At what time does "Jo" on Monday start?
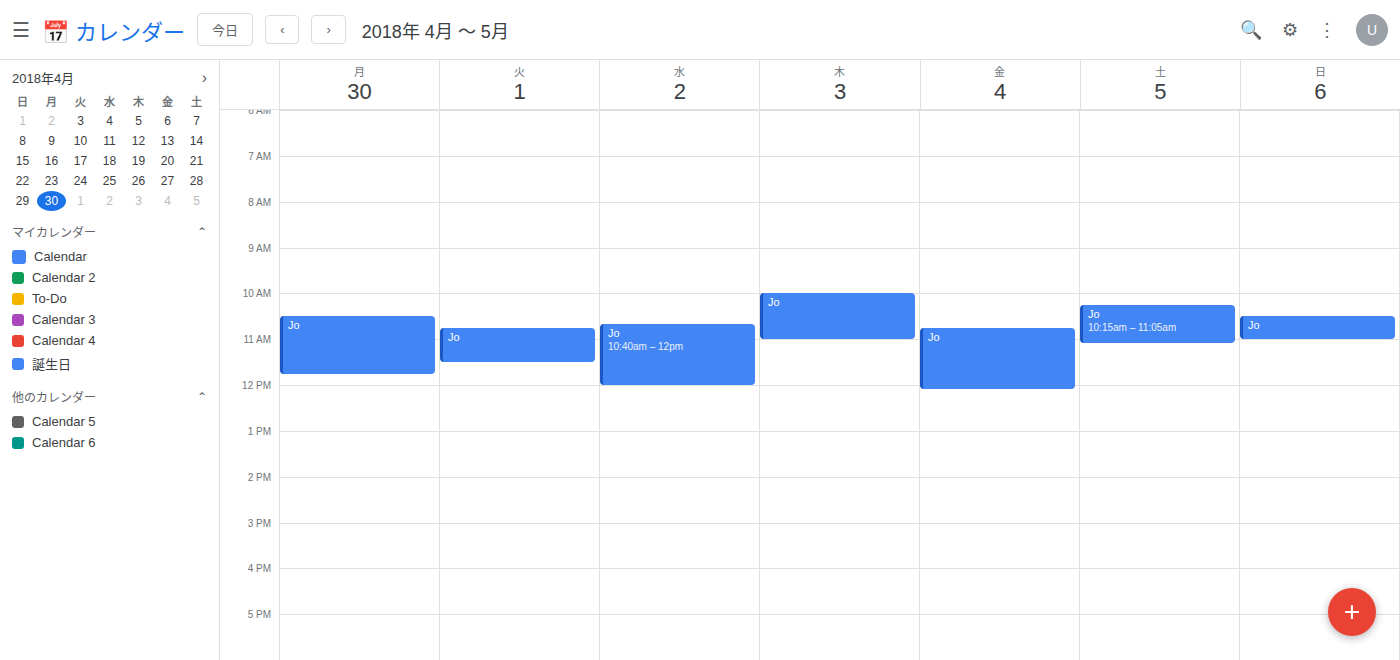
10:30 AM